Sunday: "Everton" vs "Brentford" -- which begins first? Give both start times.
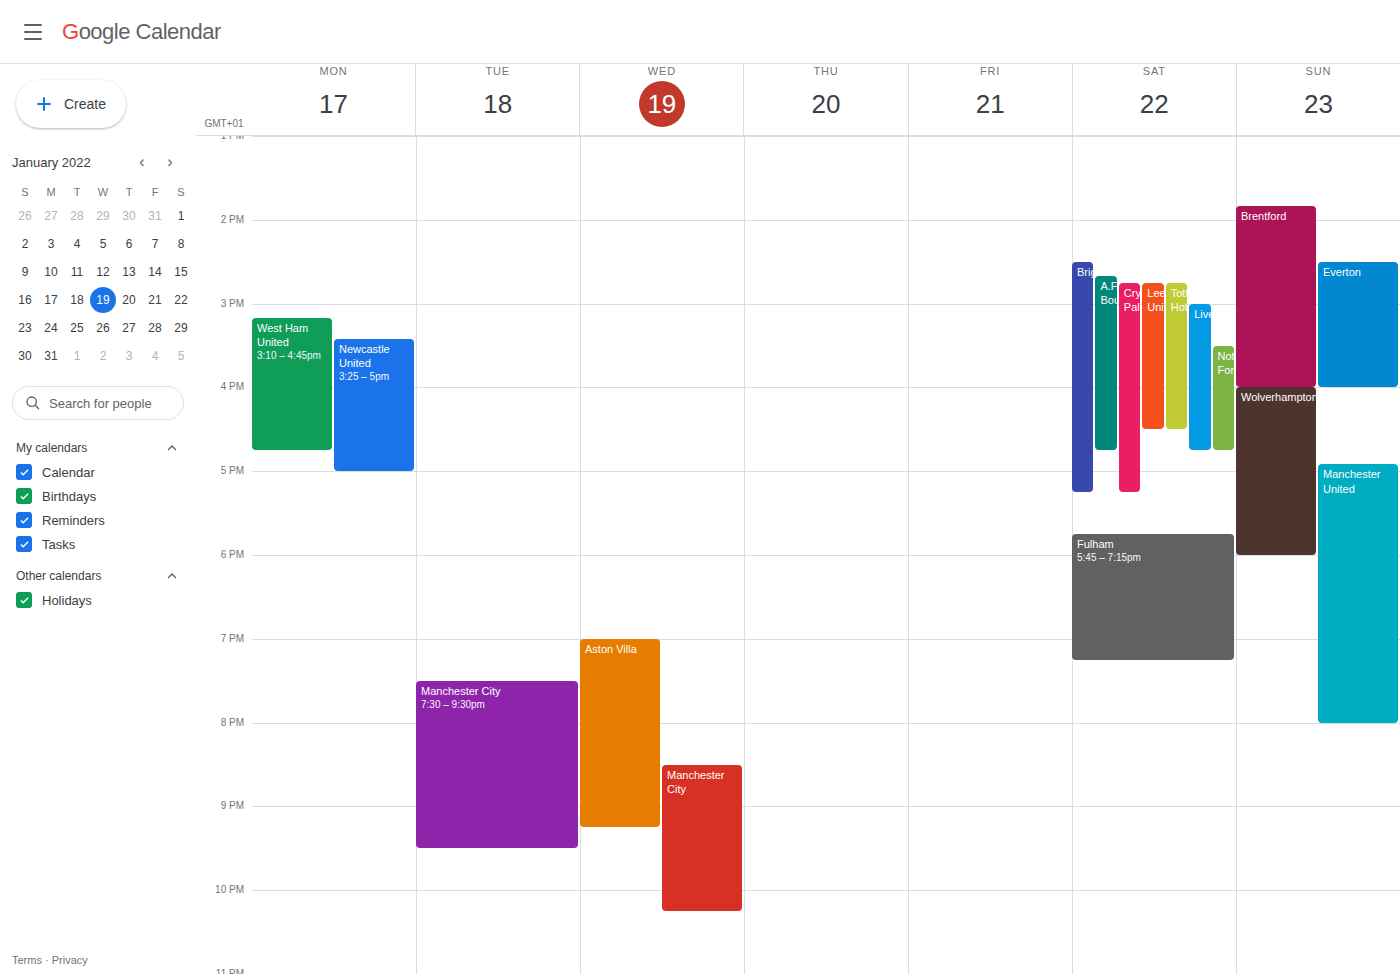
"Brentford" 1:50 PM; "Everton" 2:30 PM.